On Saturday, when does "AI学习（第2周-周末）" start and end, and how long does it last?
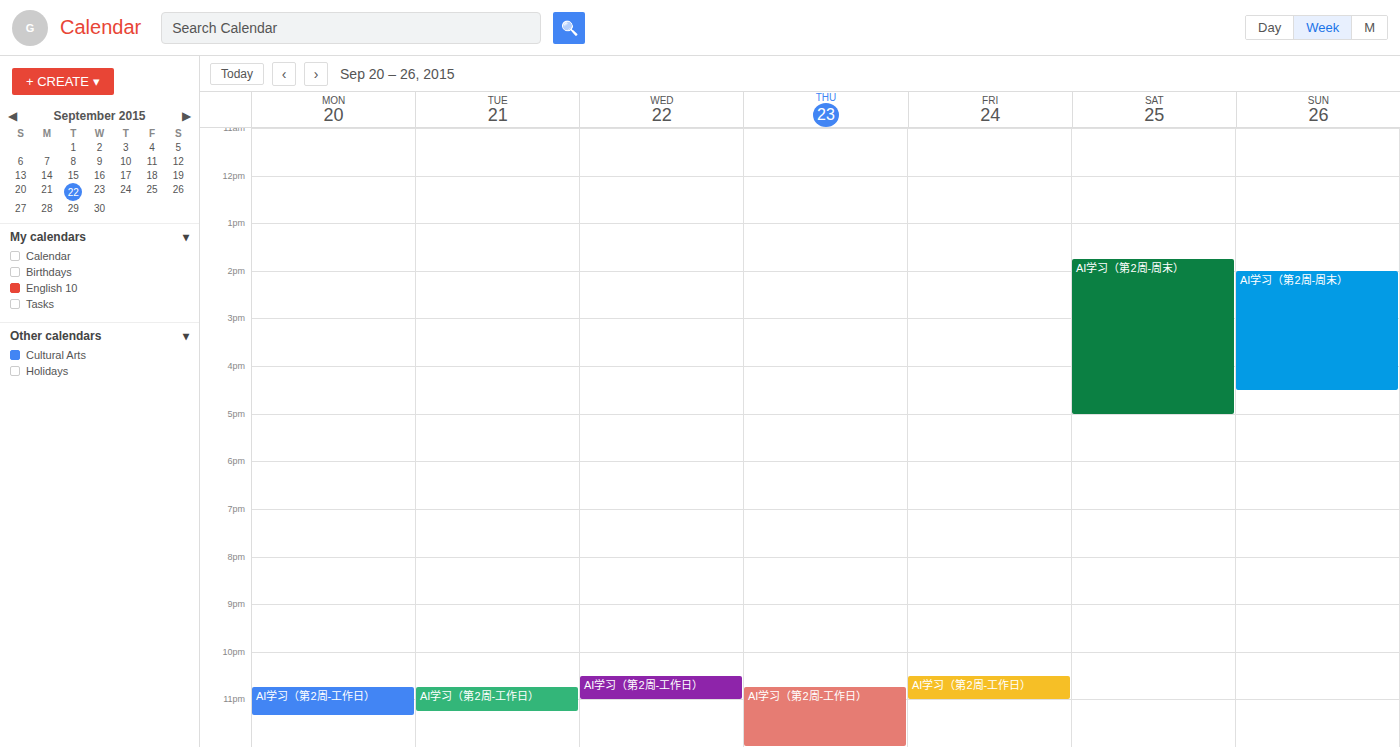
1:45 PM to 5:00 PM, 3 hours 15 minutes